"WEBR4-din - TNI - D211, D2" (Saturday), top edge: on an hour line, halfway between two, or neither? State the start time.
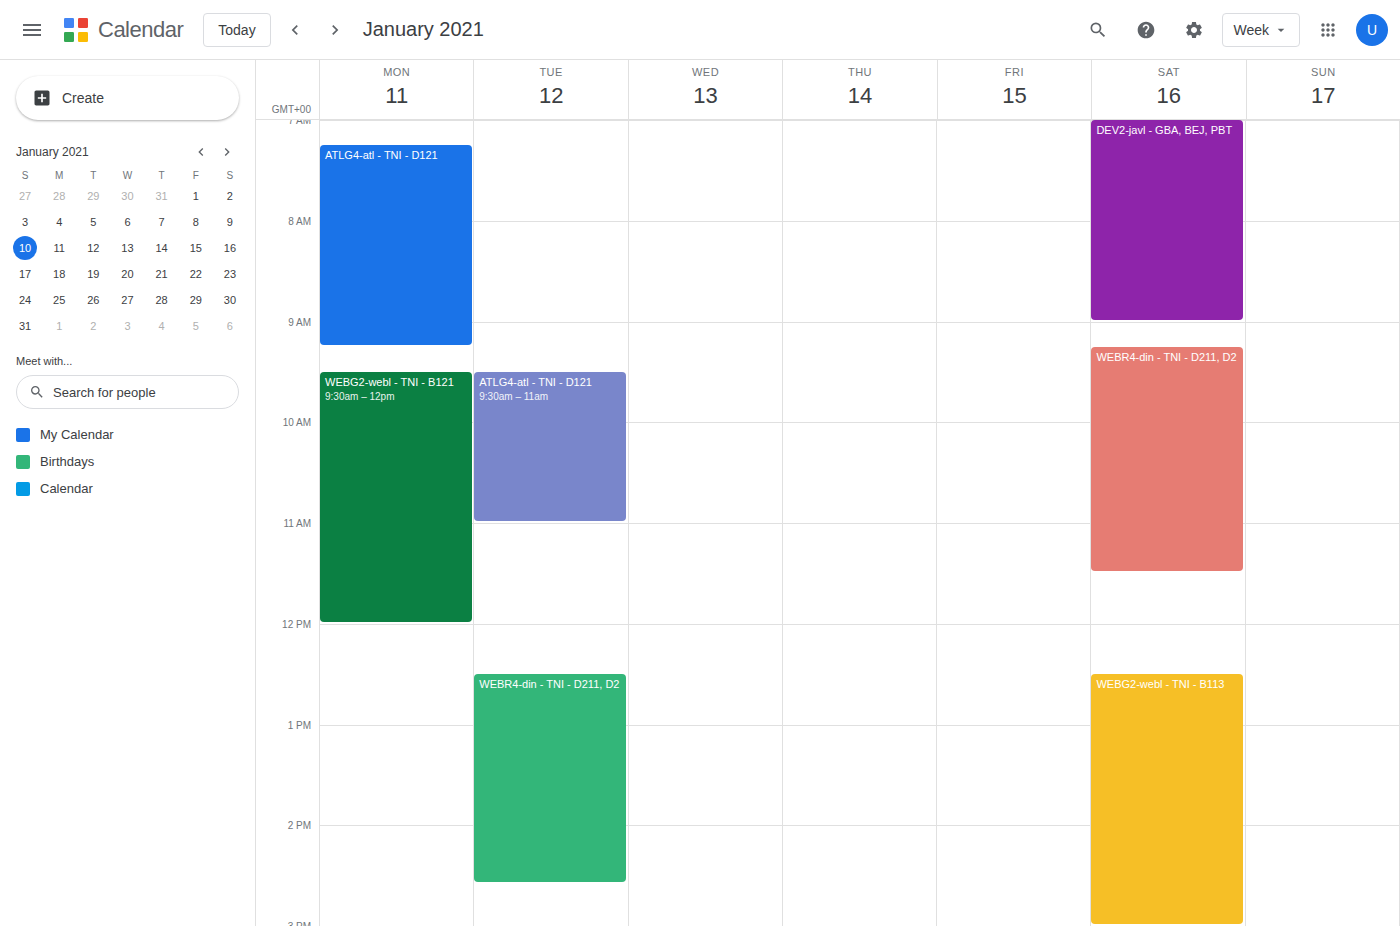
9:15 AM -- neither: a quarter of the way from the 9 AM line to the 10 AM line.